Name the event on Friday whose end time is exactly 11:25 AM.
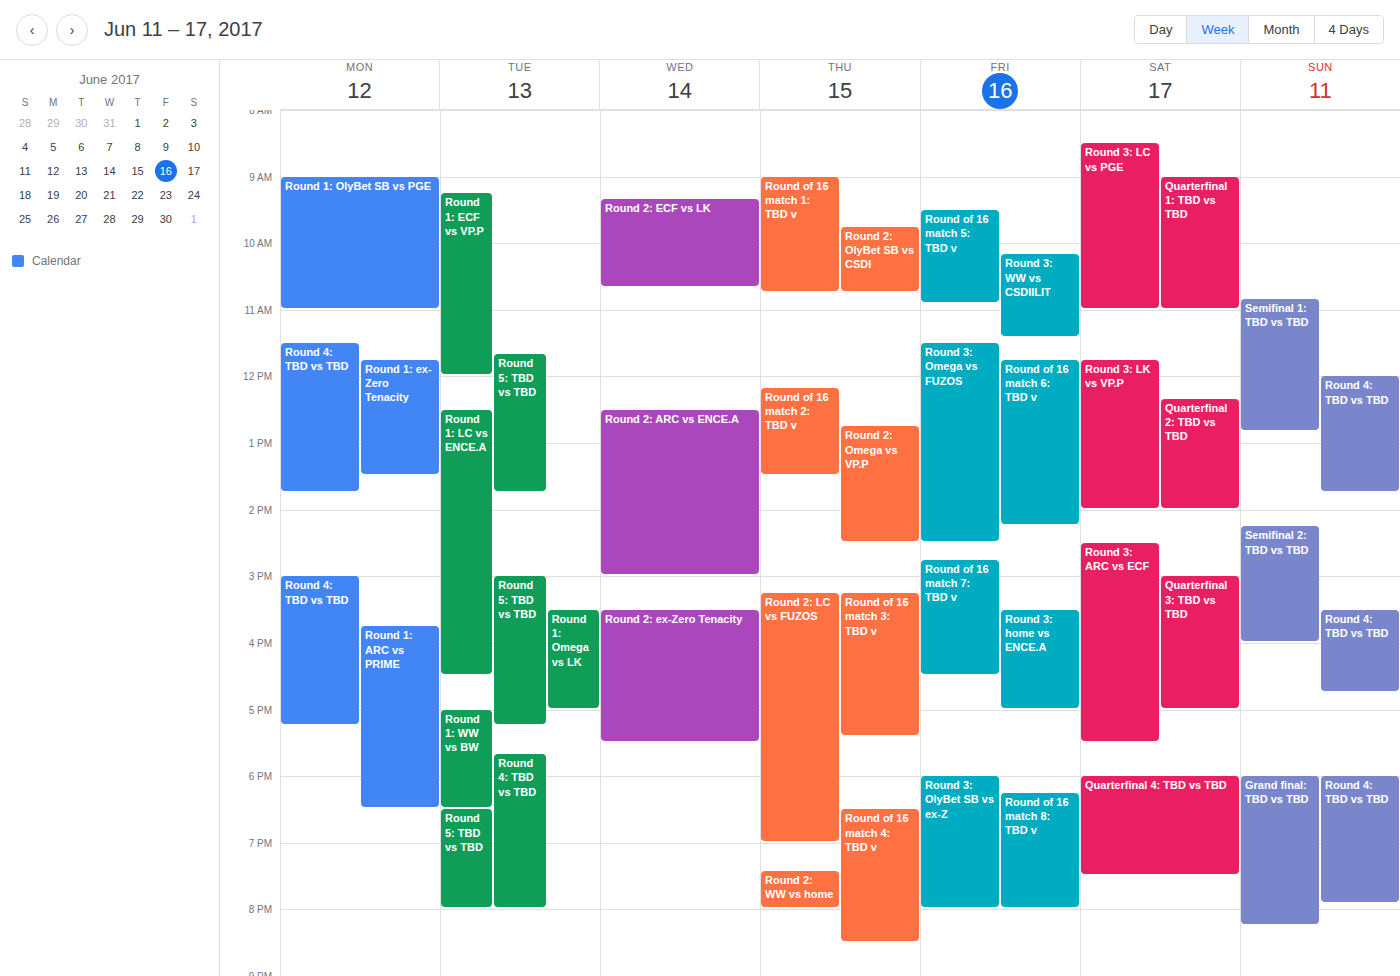
"Round 3: WW vs CSDIILIT"